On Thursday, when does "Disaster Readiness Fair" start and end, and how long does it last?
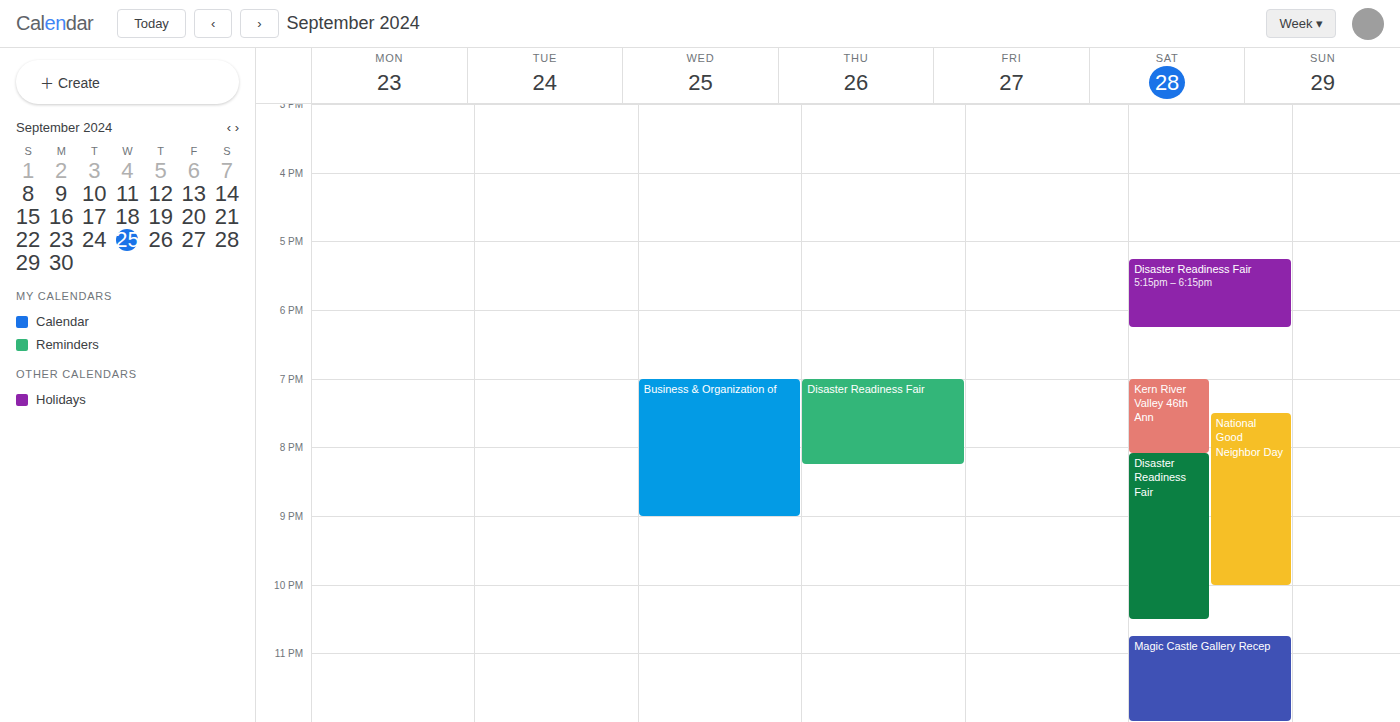
7:00 PM to 8:15 PM, 1 hour 15 minutes